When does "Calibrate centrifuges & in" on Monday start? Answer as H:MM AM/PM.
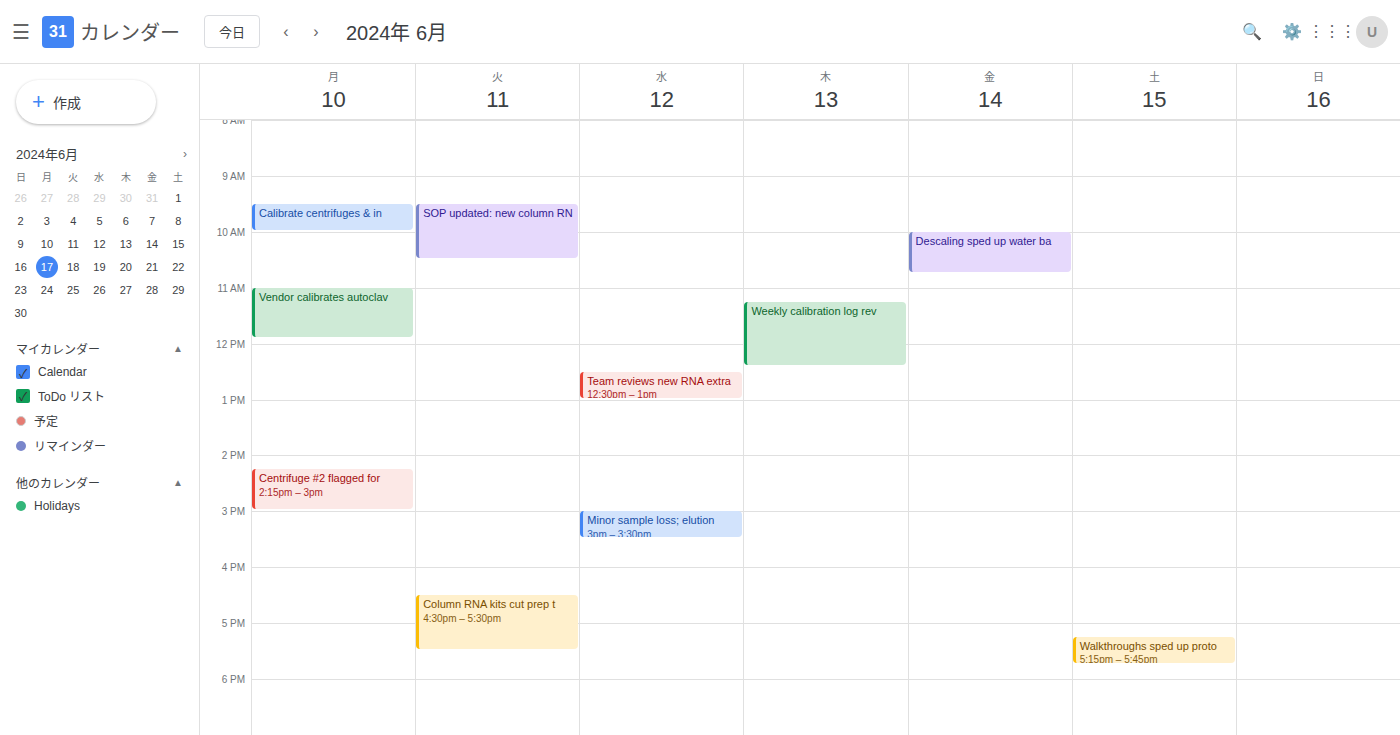
9:30 AM